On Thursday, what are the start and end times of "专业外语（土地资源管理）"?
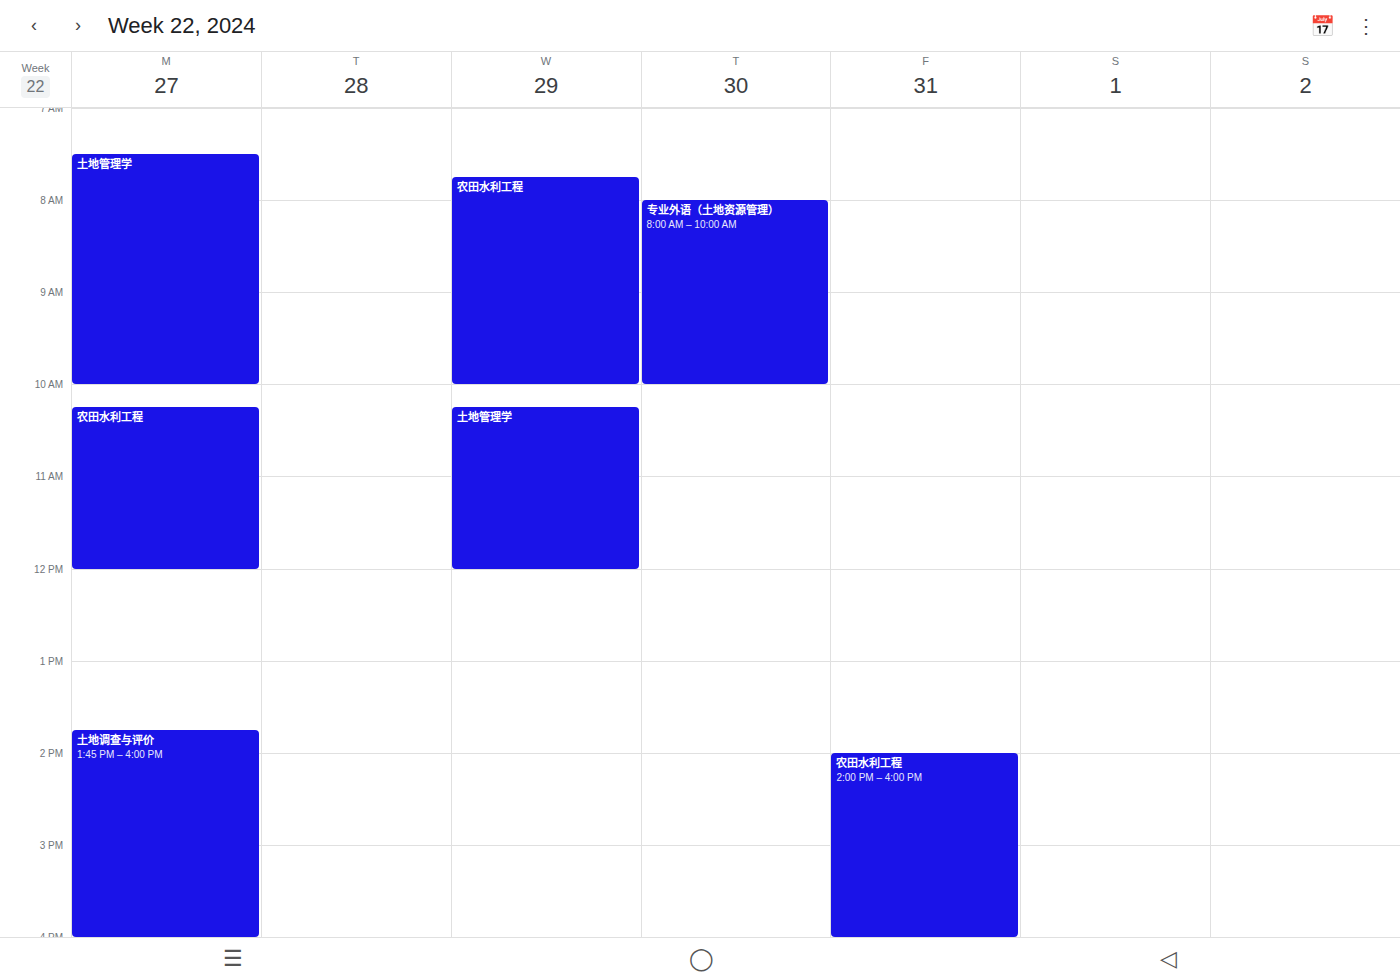
08:00 to 10:00